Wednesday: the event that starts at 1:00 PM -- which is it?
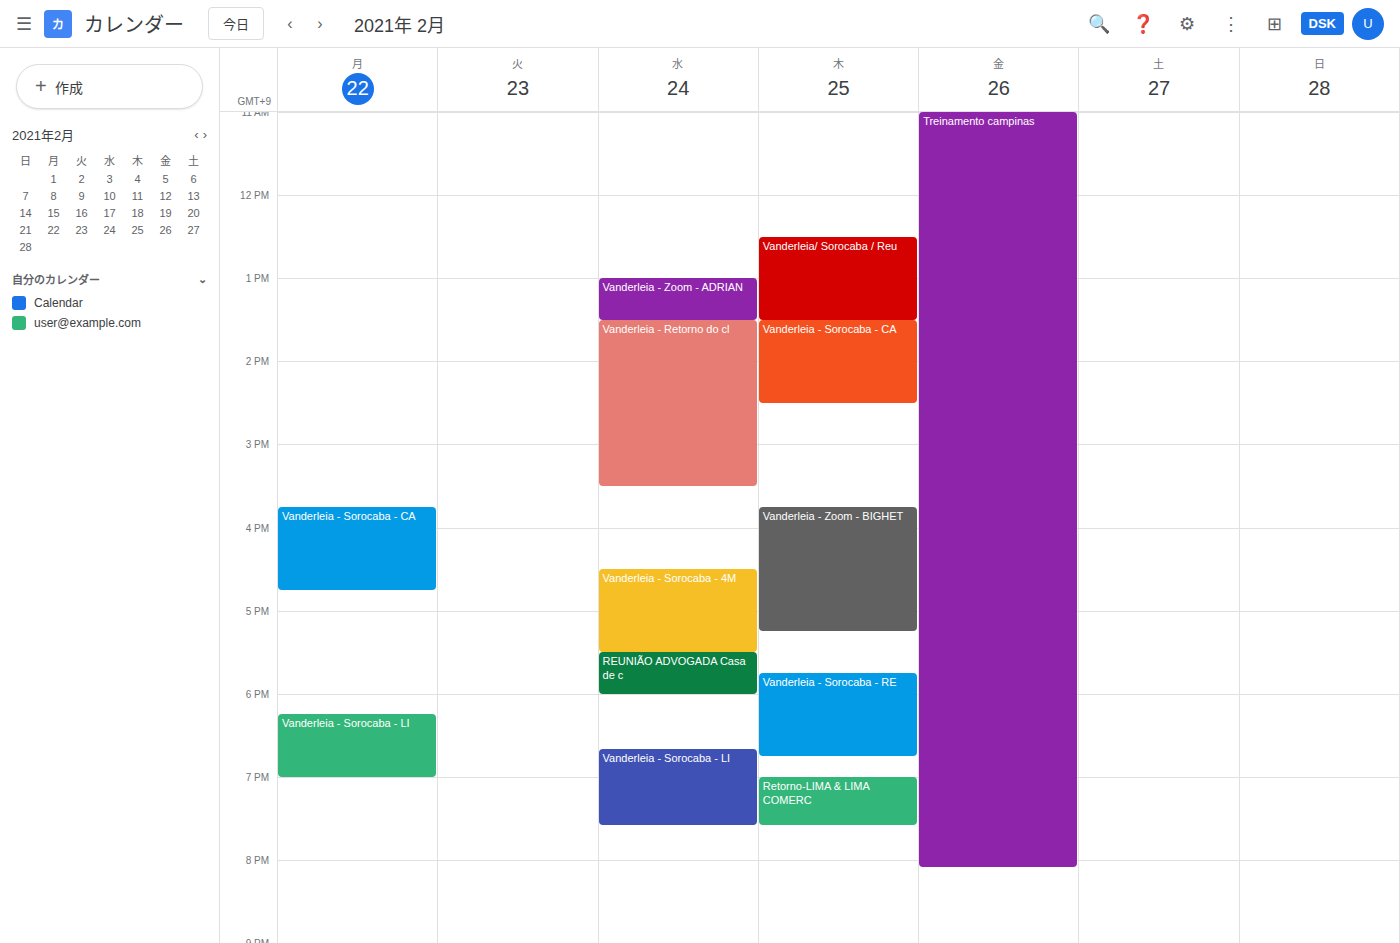
"Vanderleia - Zoom - ADRIAN"